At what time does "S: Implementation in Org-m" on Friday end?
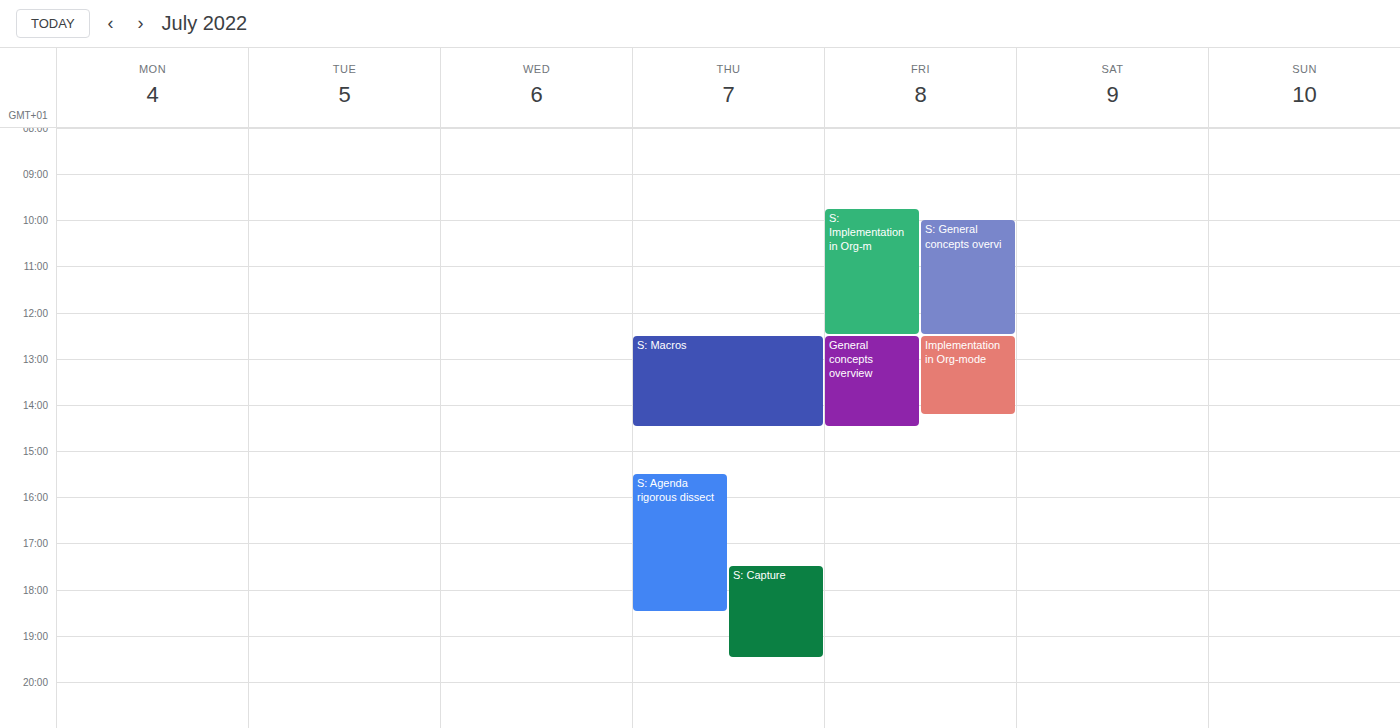
12:30 PM